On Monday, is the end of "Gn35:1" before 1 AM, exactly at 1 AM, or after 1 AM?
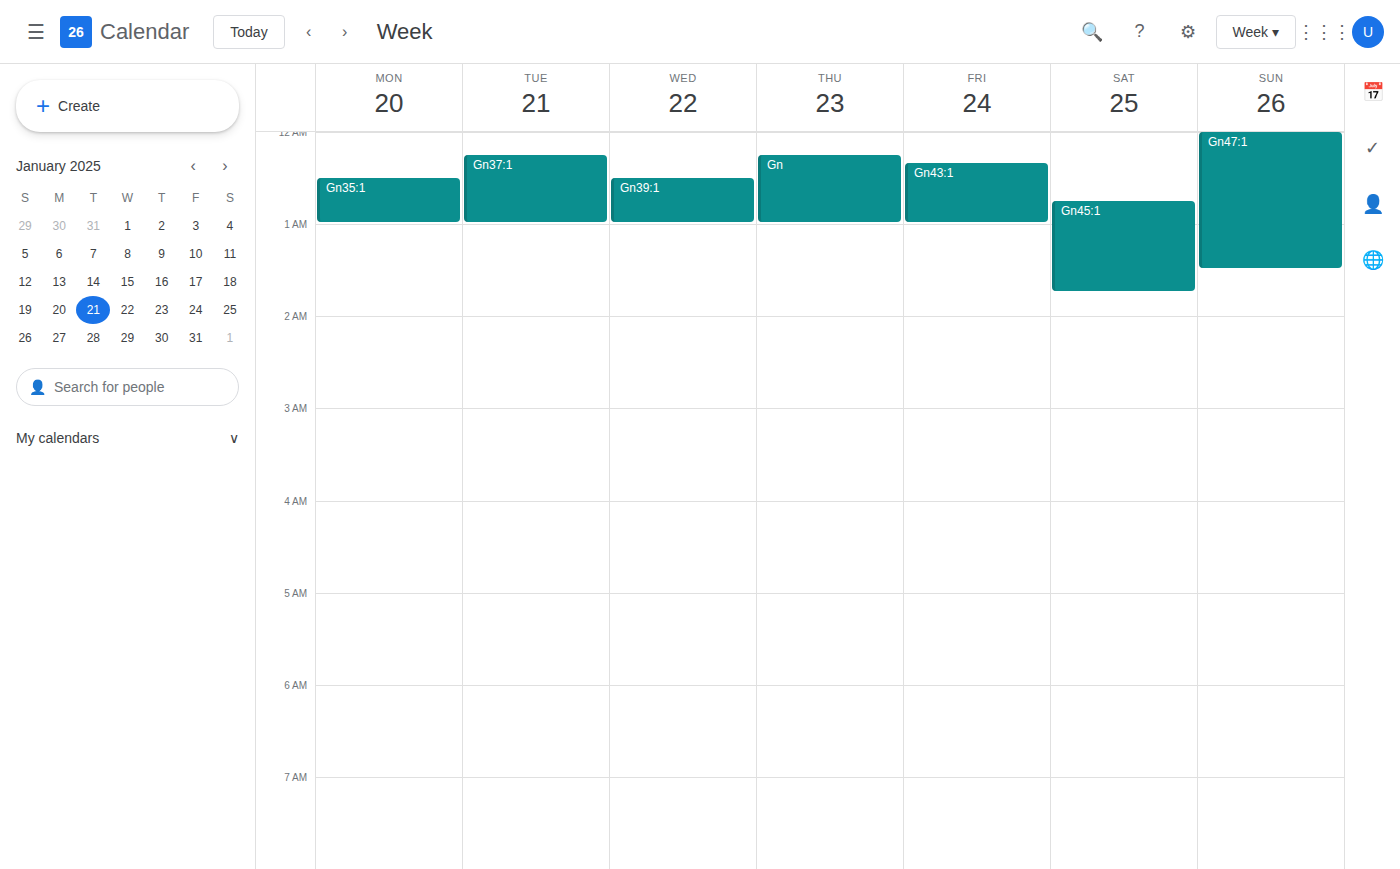
1:00 AM -- exactly at 1 AM, on the 1 AM line.